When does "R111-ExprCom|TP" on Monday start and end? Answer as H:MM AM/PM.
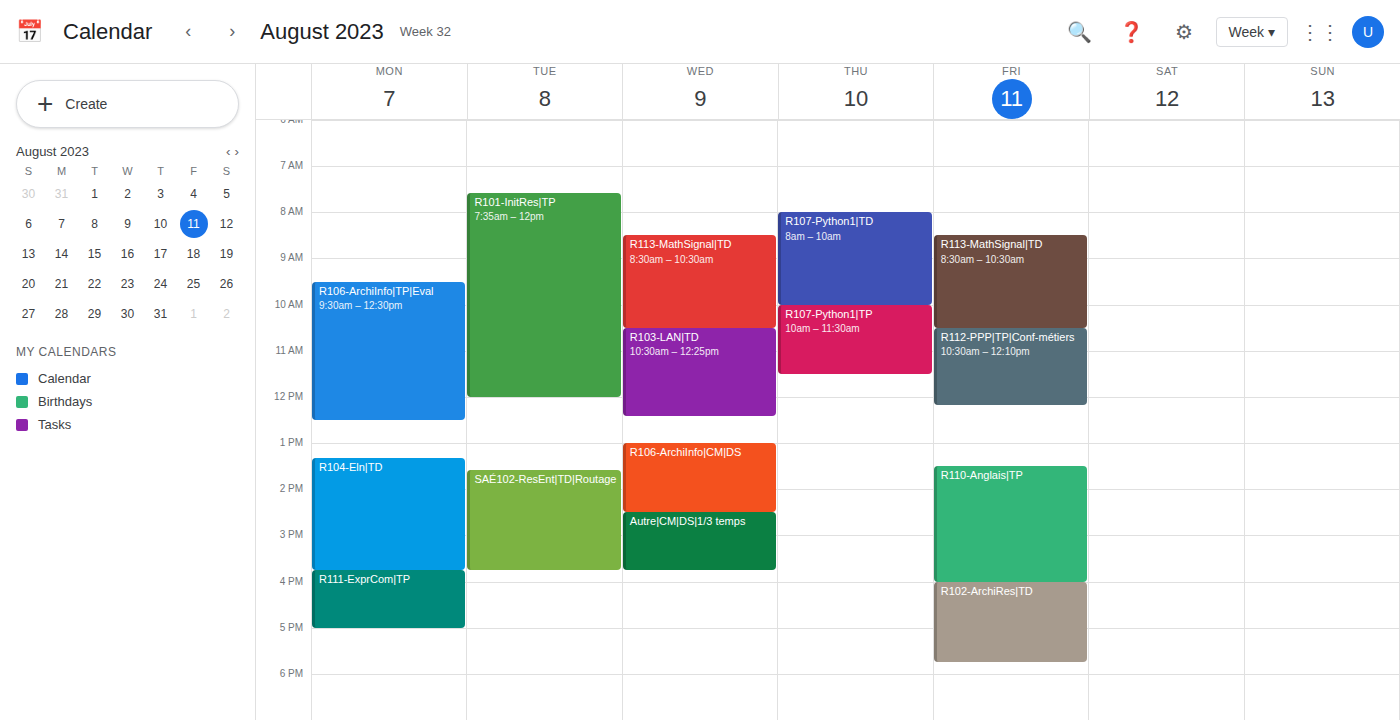
3:45 PM to 5:00 PM